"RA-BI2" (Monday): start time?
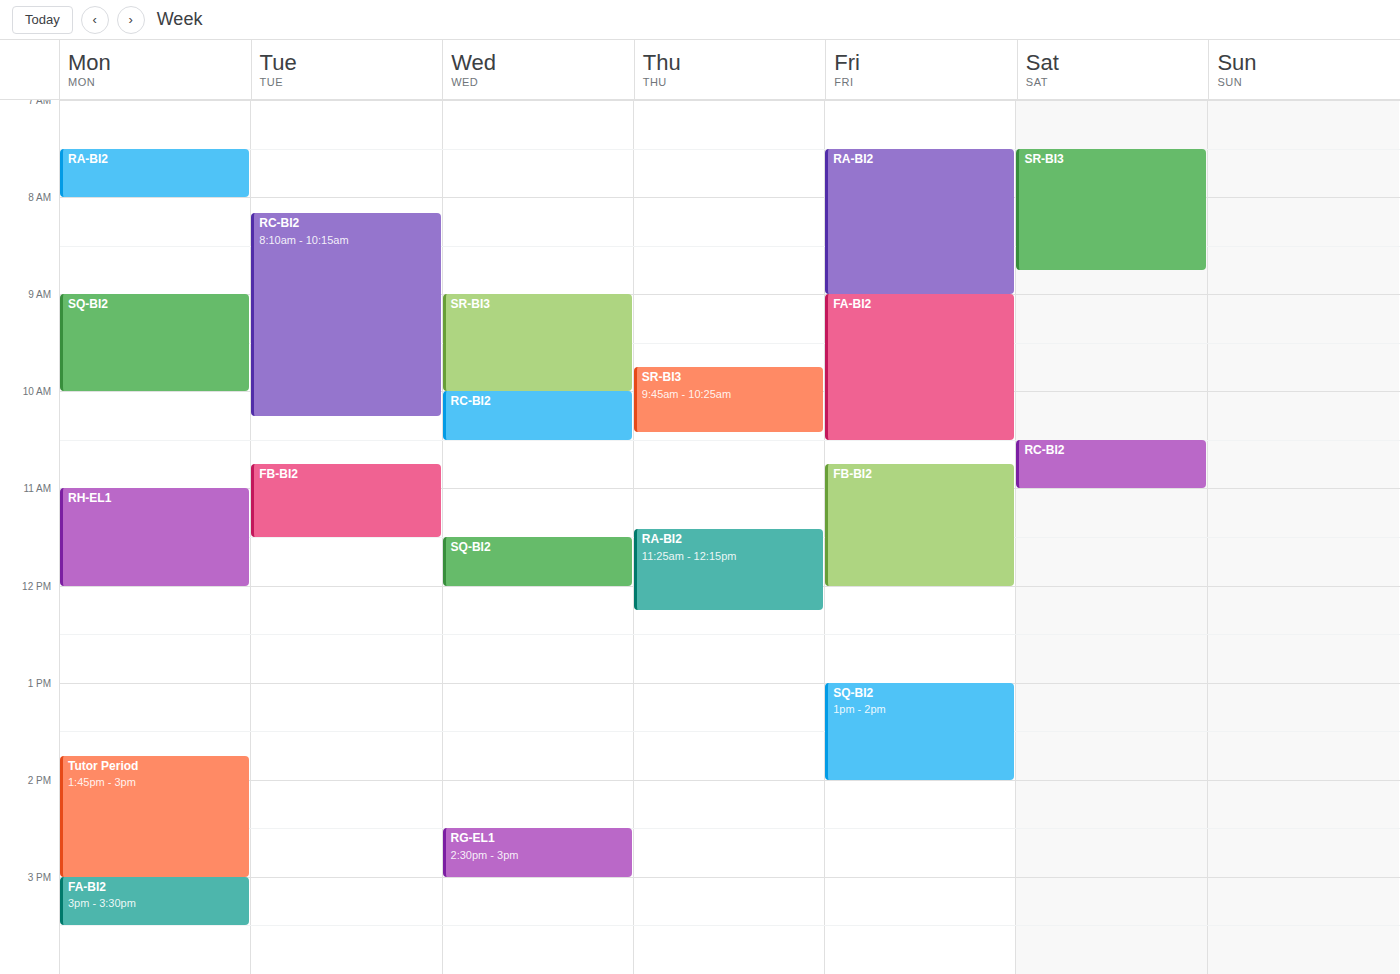
7:30 AM